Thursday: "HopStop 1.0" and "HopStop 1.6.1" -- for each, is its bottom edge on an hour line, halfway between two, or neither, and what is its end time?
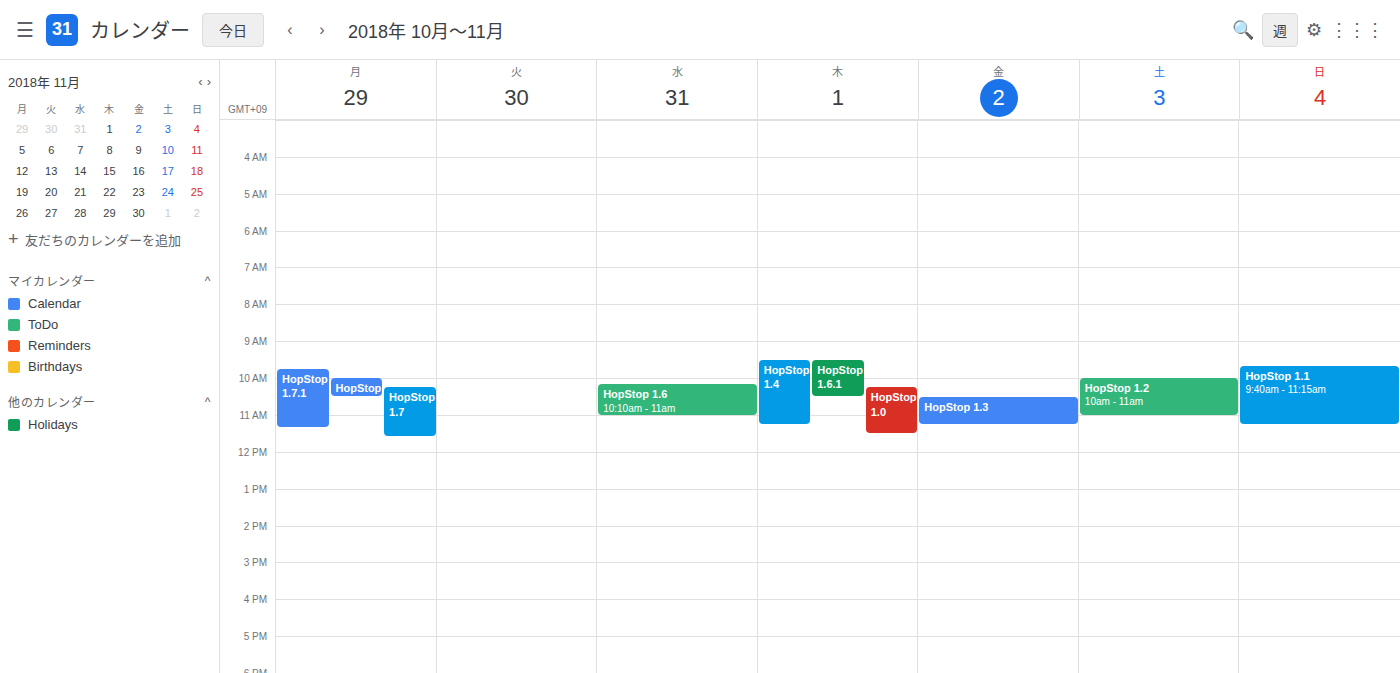
"HopStop 1.0": 11:30, halfway between the 11:00 and 12:00 lines. "HopStop 1.6.1": 10:30, halfway between the 10:00 and 11:00 lines.